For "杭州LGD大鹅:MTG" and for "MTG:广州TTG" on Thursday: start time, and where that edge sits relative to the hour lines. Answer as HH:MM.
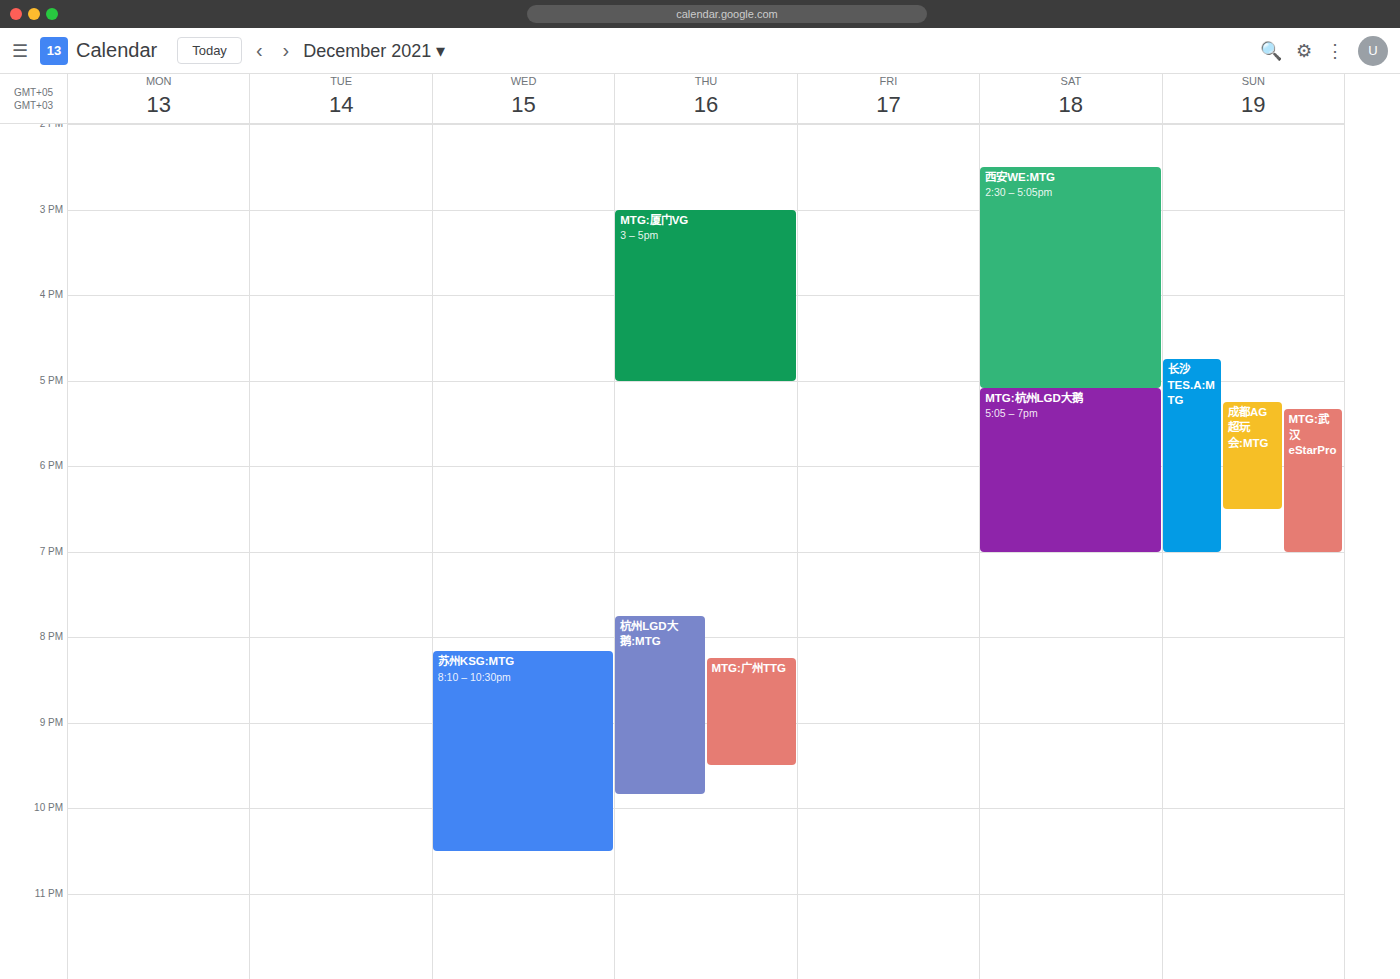
"杭州LGD大鹅:MTG": 19:45, neither: three quarters of the way from the 19:00 line to the 20:00 line. "MTG:广州TTG": 20:15, neither: a quarter of the way from the 20:00 line to the 21:00 line.